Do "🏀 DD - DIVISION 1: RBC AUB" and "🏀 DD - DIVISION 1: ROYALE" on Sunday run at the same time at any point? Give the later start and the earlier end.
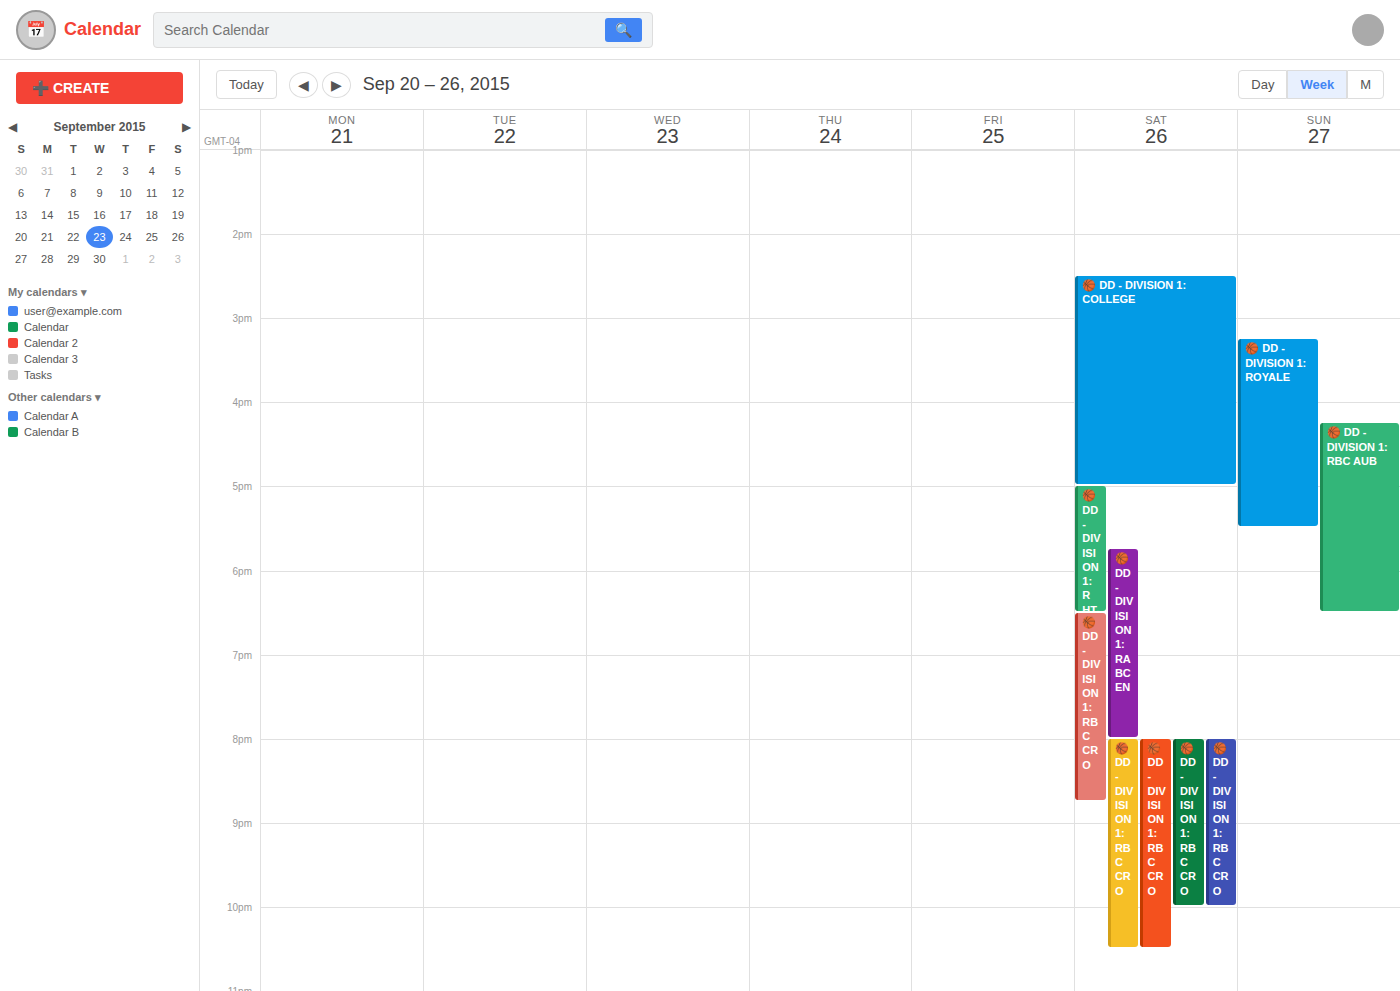
"🏀 DD - DIVISION 1: RBC AUB" starts at 4:15 PM, before "🏀 DD - DIVISION 1: ROYALE" ends at 5:30 PM -- they overlap.